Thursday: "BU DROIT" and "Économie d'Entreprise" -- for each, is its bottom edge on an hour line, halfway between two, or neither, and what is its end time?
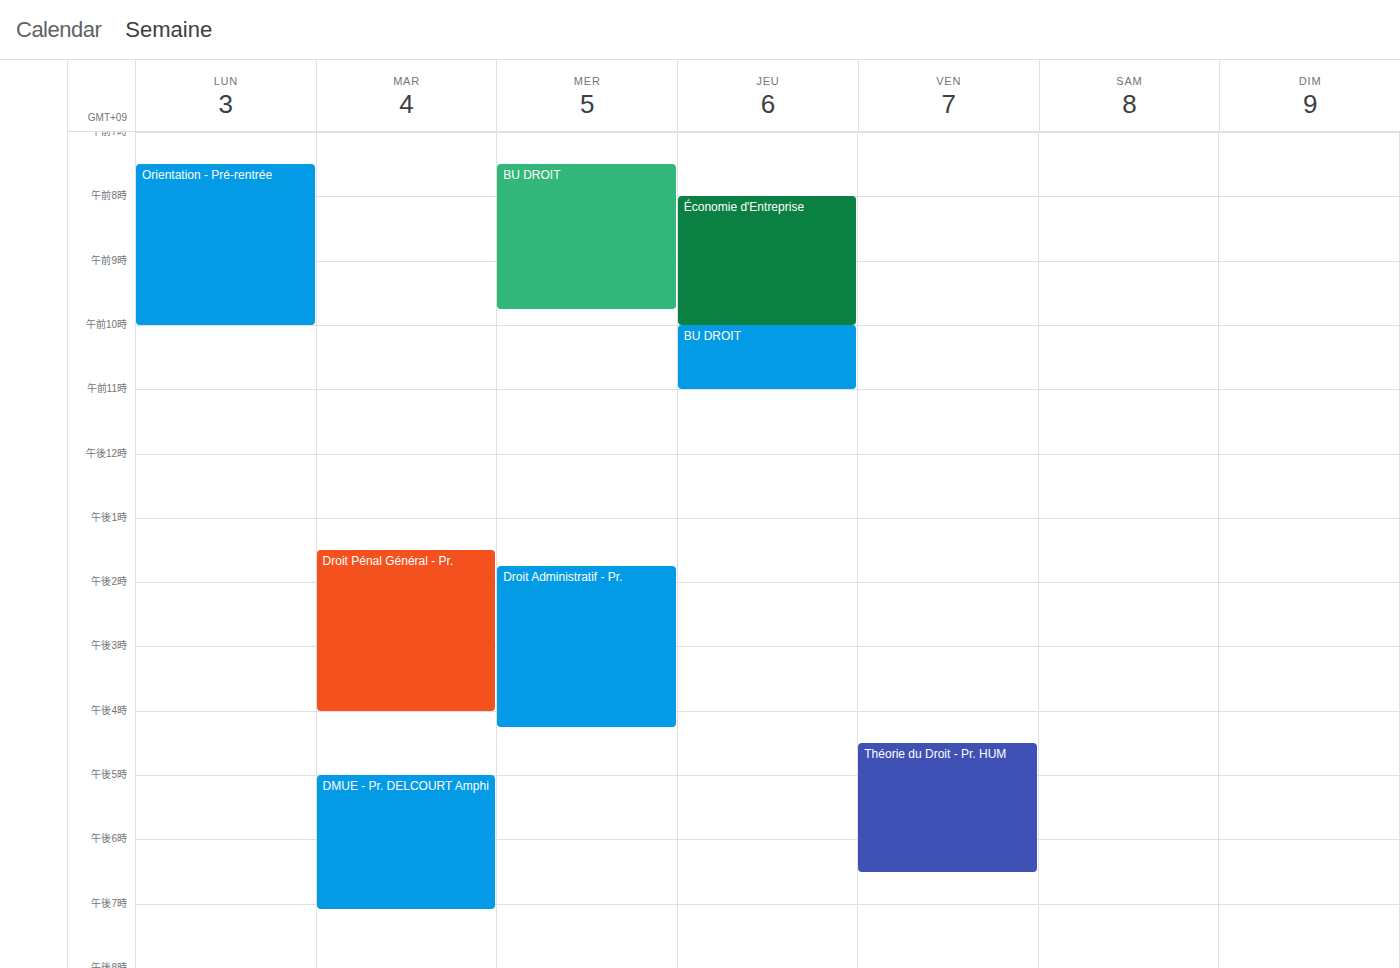
"BU DROIT": 11:00 AM, exactly on the 11 AM line. "Économie d'Entreprise": 10:00 AM, exactly on the 10 AM line.